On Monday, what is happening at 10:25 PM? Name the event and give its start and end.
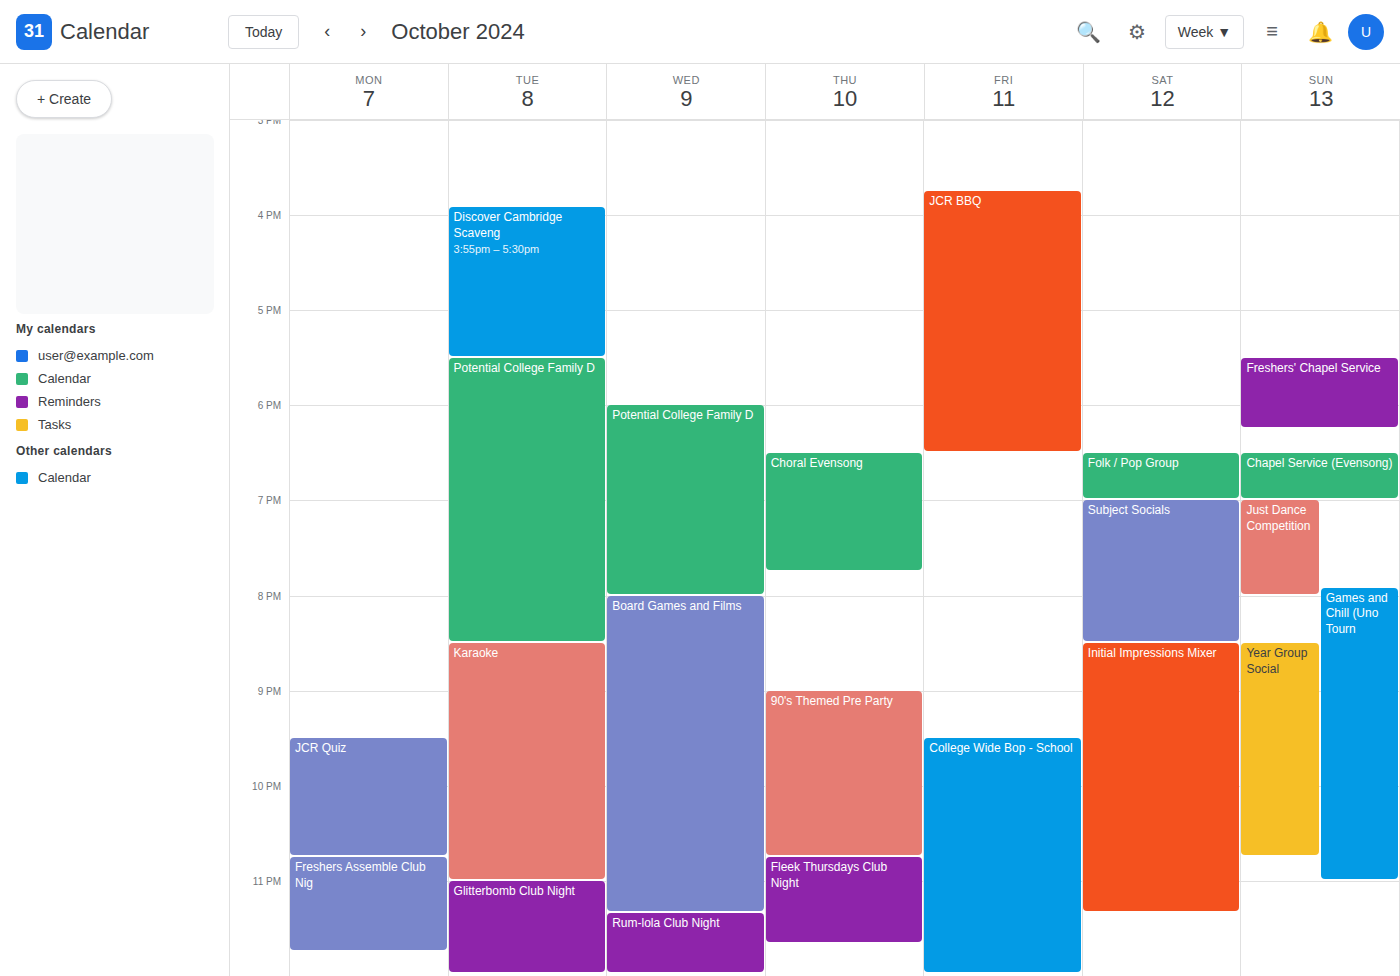
"JCR Quiz", 9:30 PM to 10:45 PM